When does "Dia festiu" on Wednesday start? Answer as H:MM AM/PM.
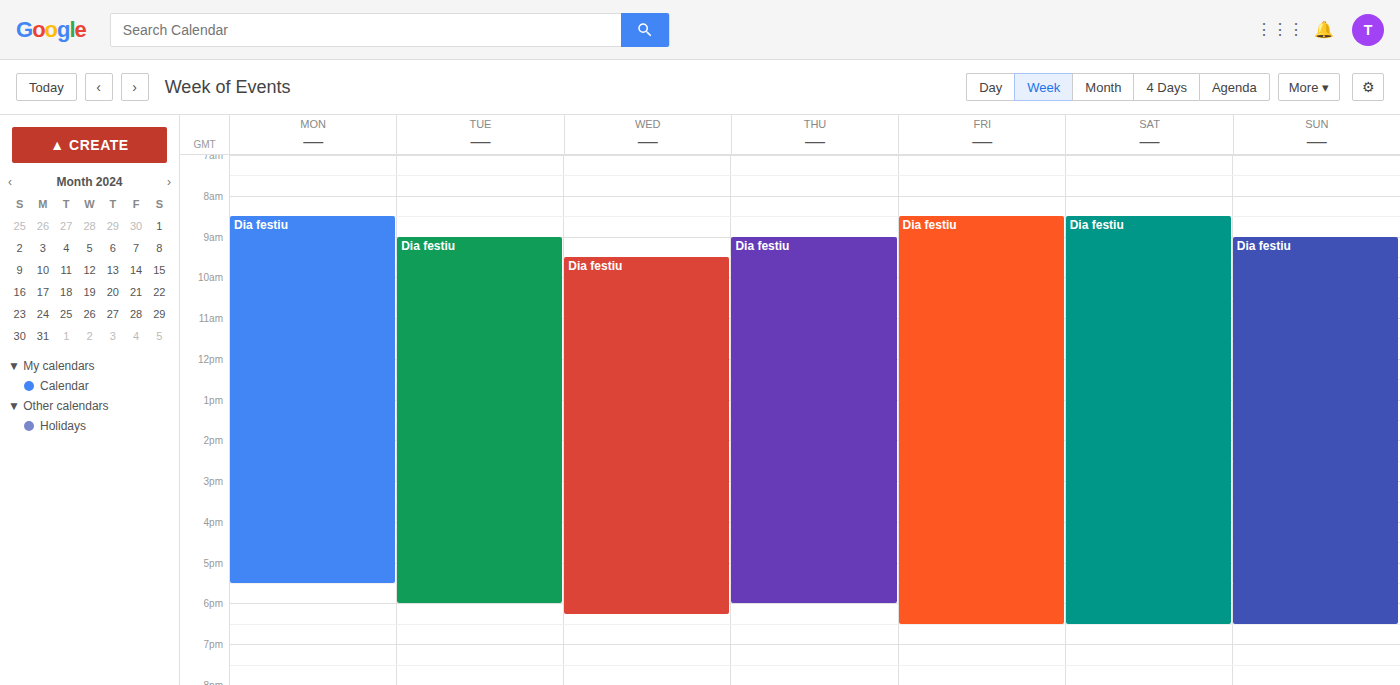
9:30 AM